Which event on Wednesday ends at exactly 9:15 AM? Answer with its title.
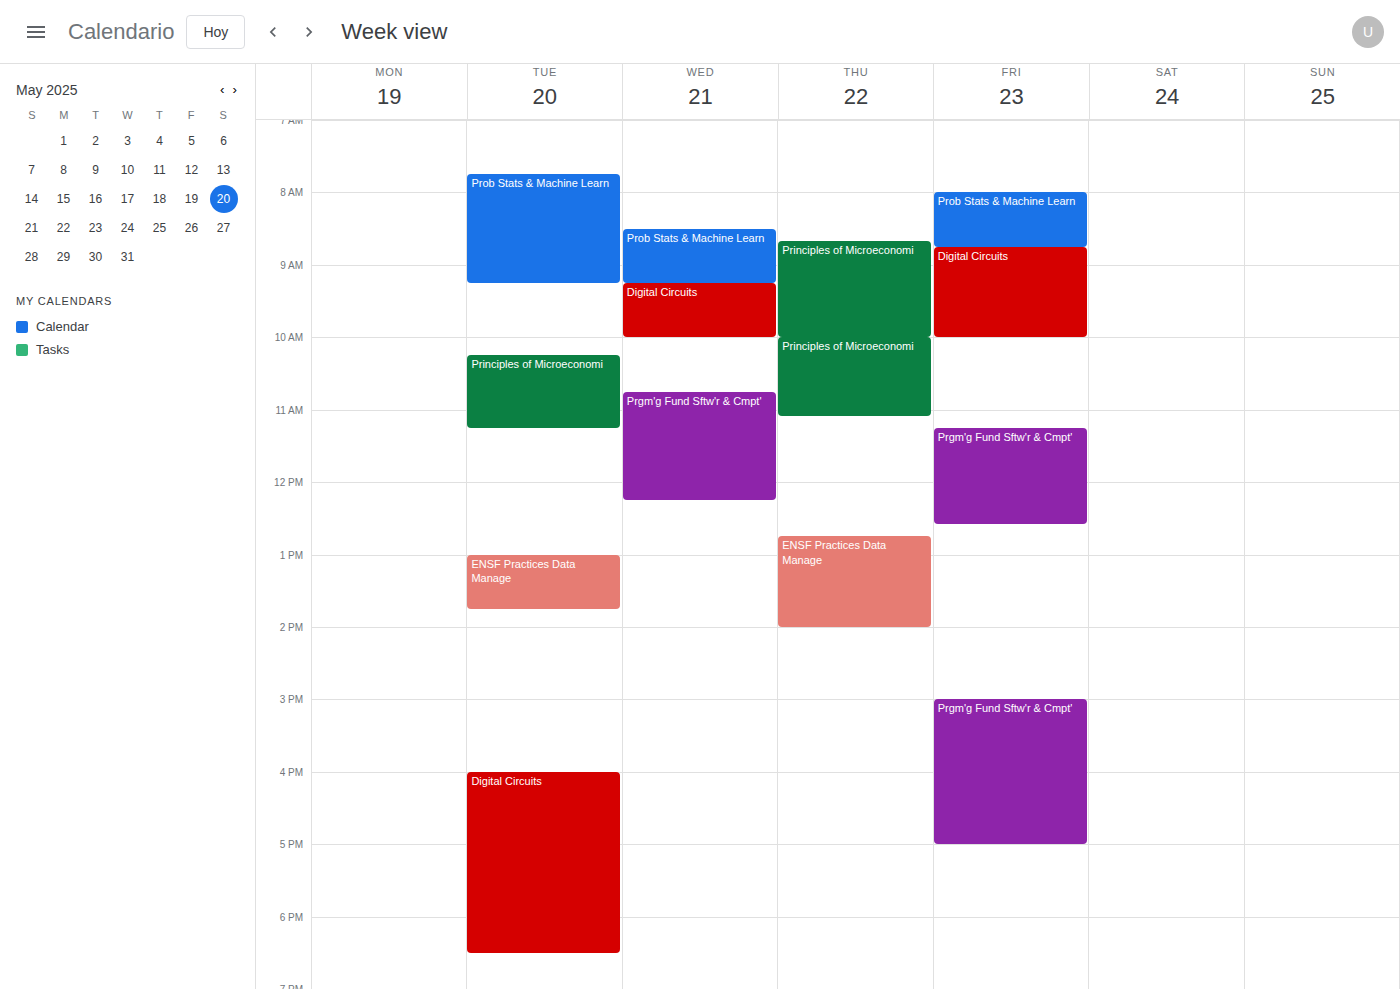
"Prob Stats & Machine Learn"